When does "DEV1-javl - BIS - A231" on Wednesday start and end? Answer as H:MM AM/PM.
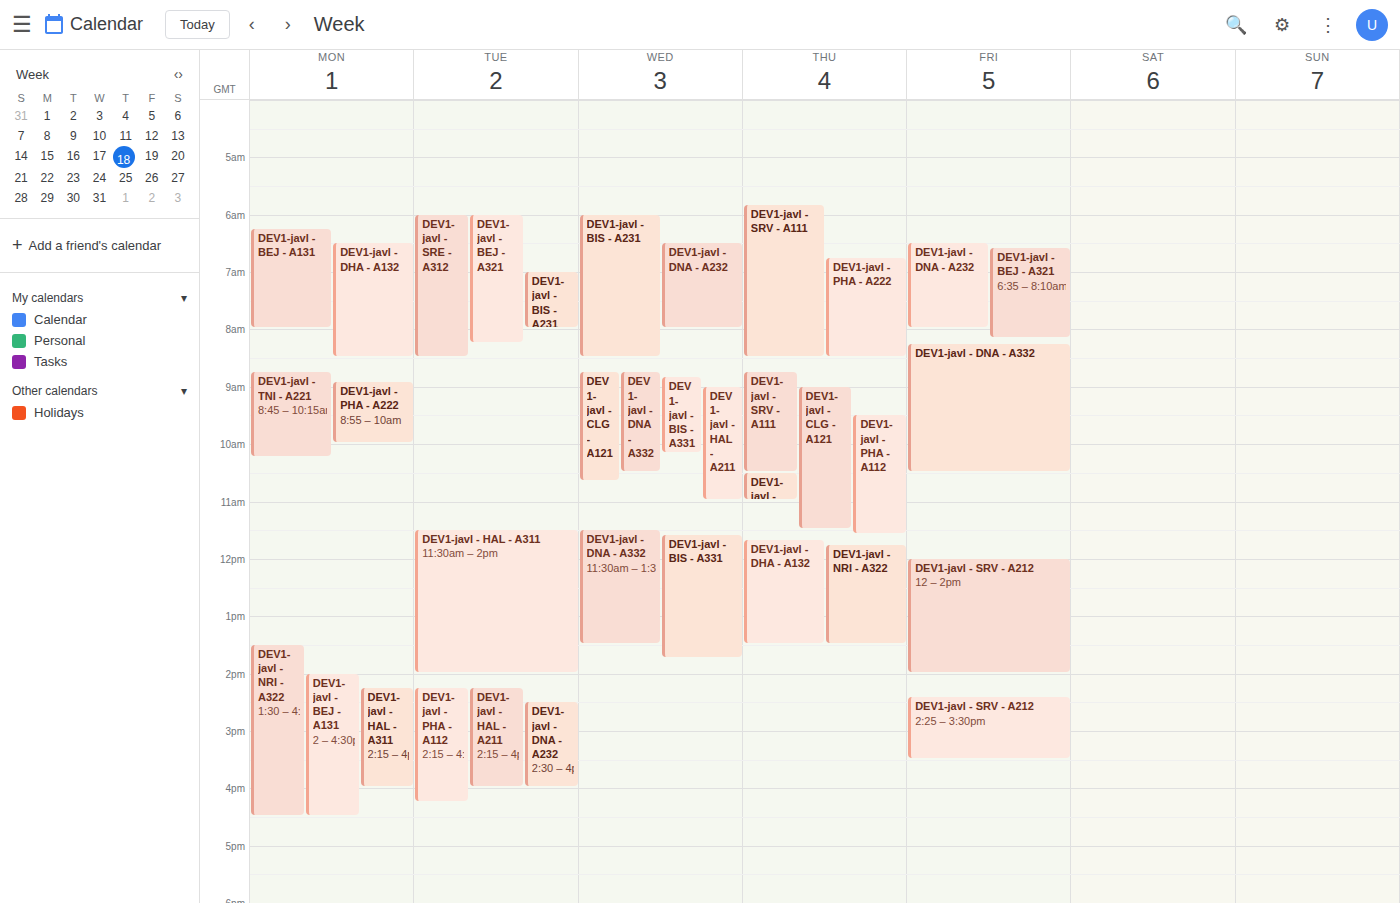
6:00 AM to 8:30 AM